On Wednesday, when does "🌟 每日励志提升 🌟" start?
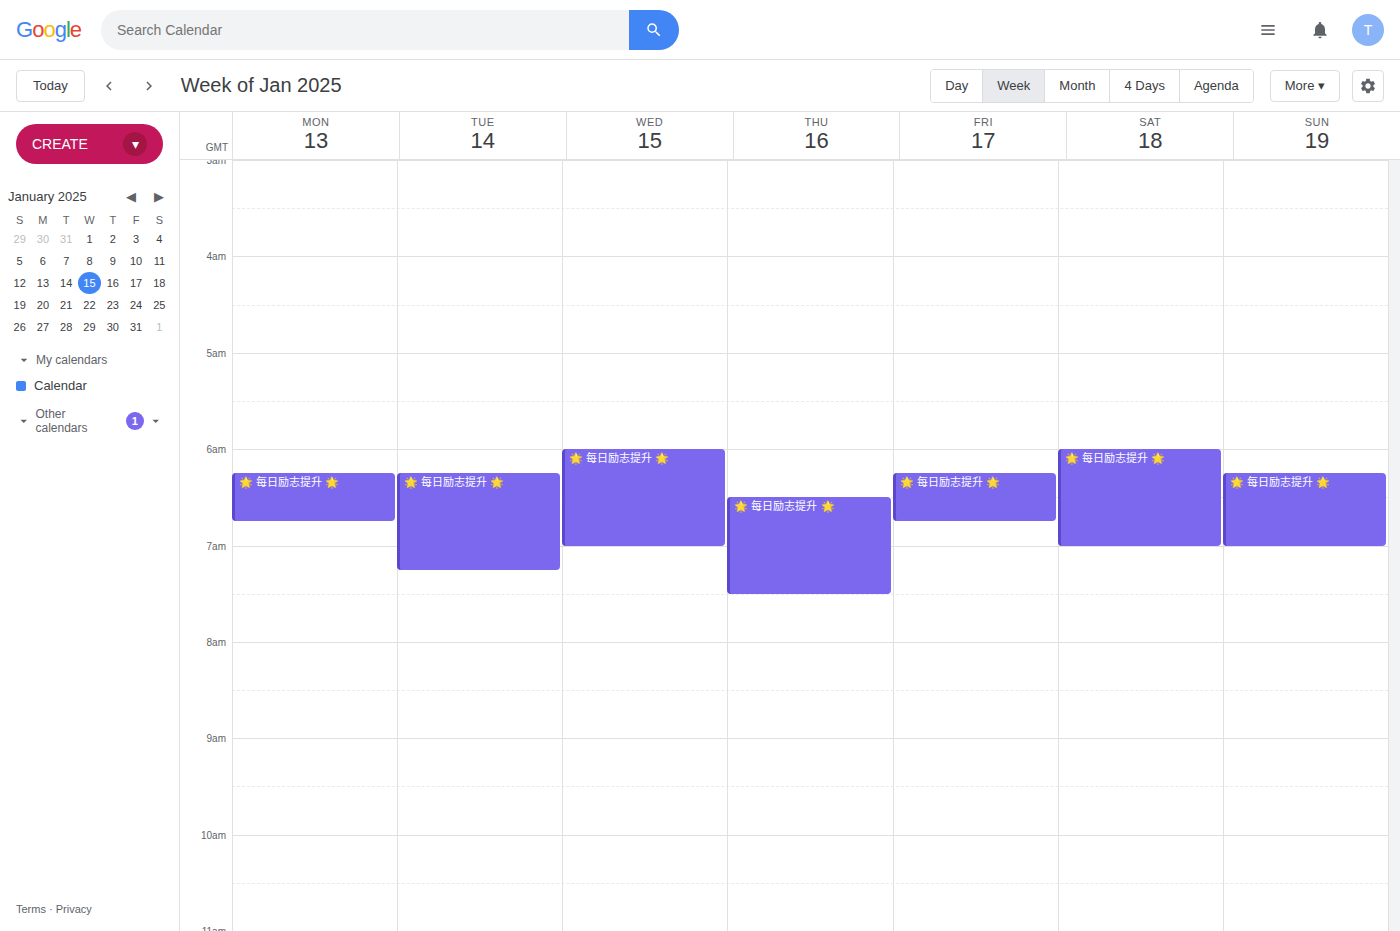
6:00 AM